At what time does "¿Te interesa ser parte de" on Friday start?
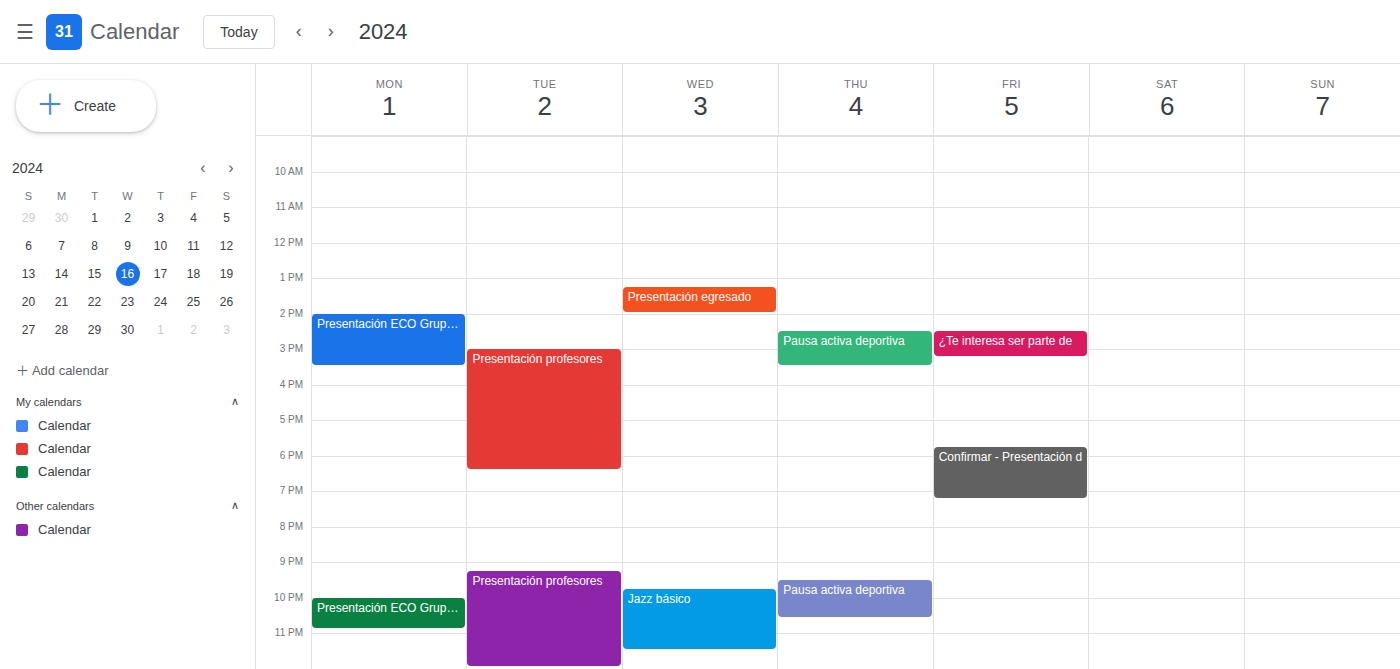
2:30 PM